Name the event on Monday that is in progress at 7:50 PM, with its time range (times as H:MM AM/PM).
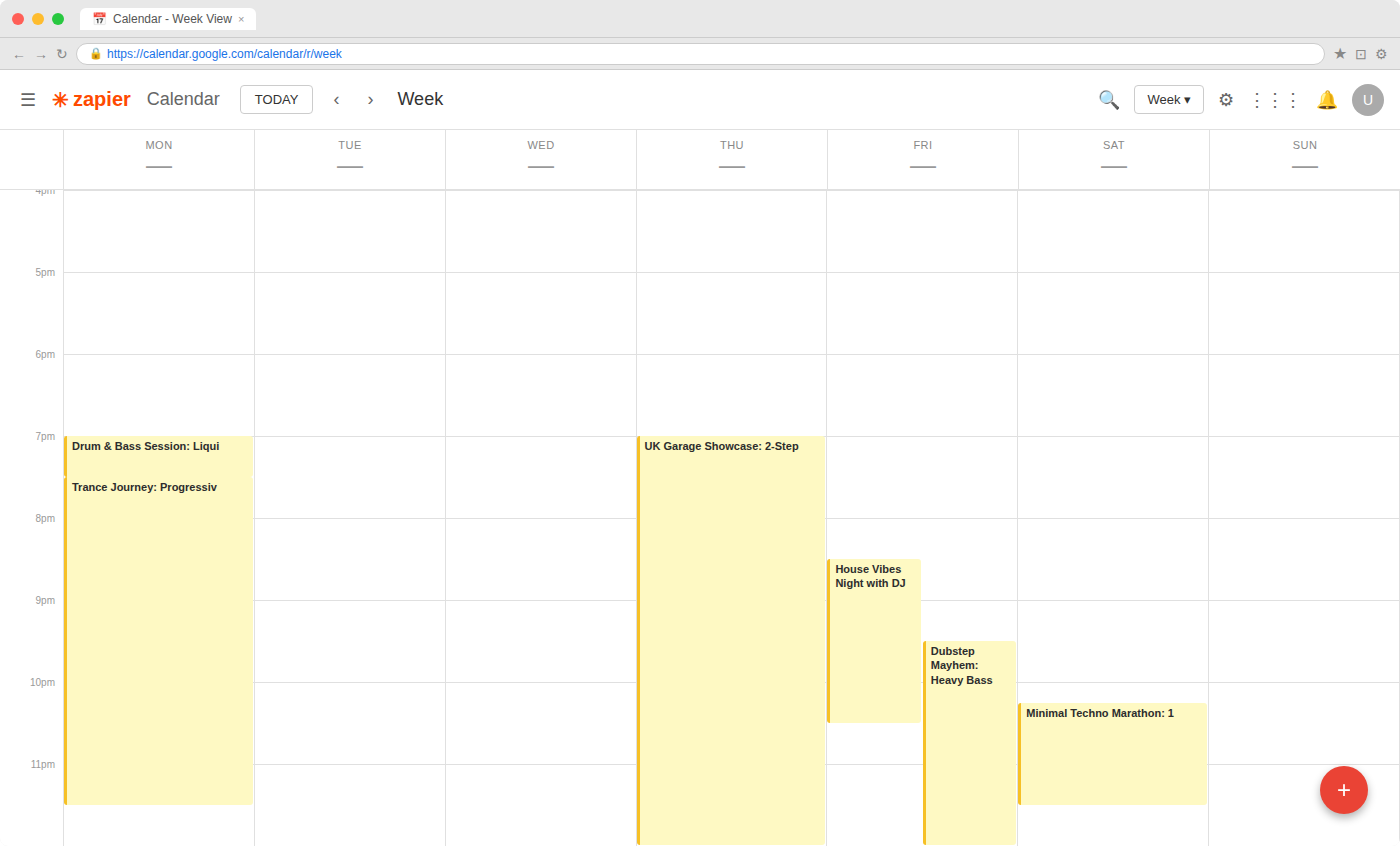
"Trance Journey: Progressiv", 7:30 PM to 11:30 PM